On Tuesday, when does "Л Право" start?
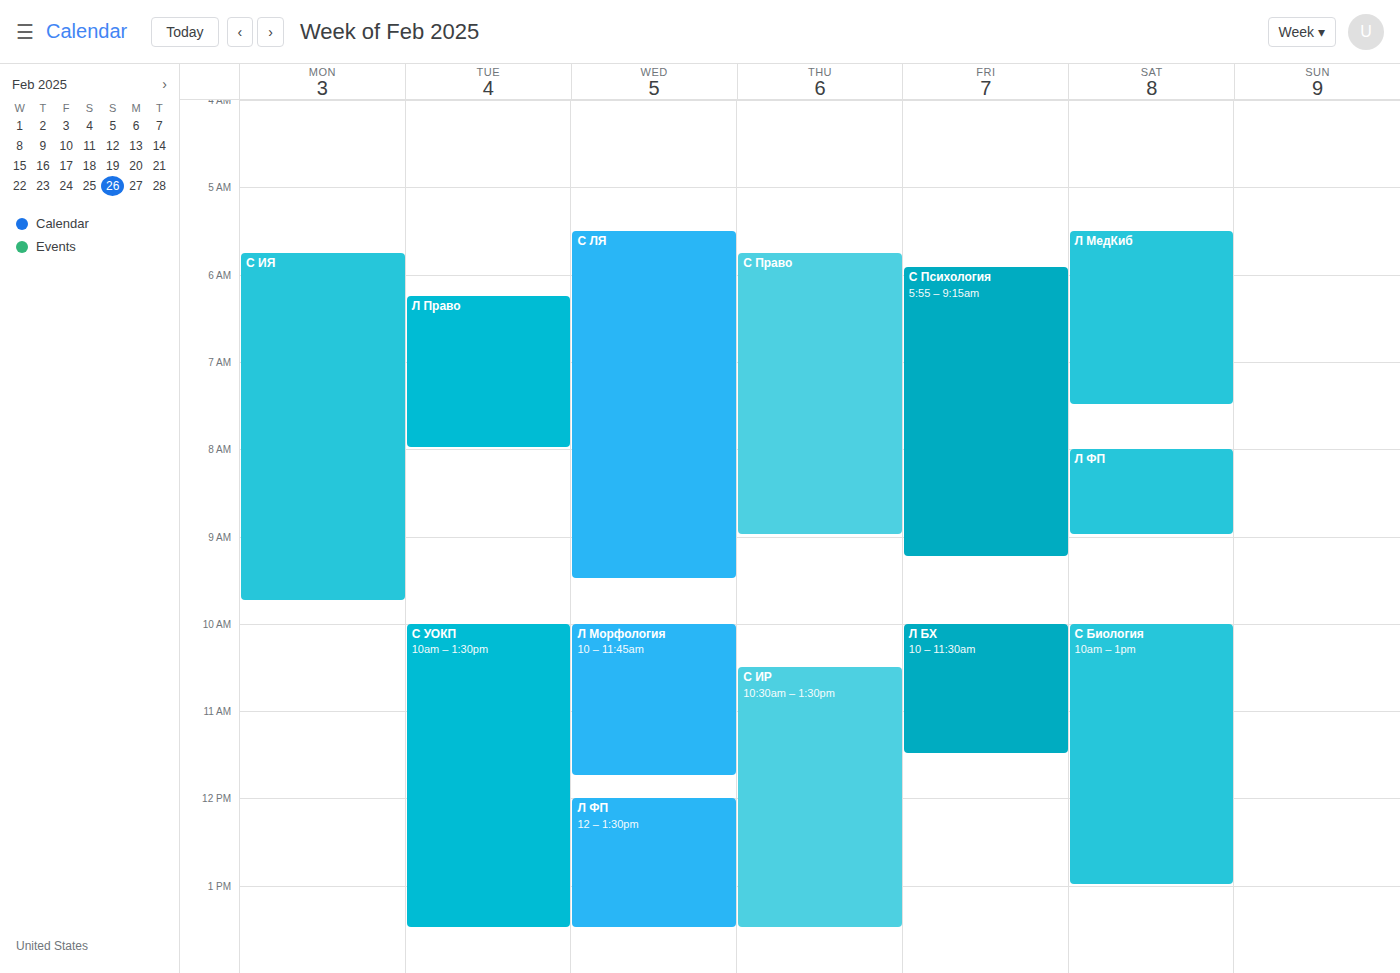
6:15 AM